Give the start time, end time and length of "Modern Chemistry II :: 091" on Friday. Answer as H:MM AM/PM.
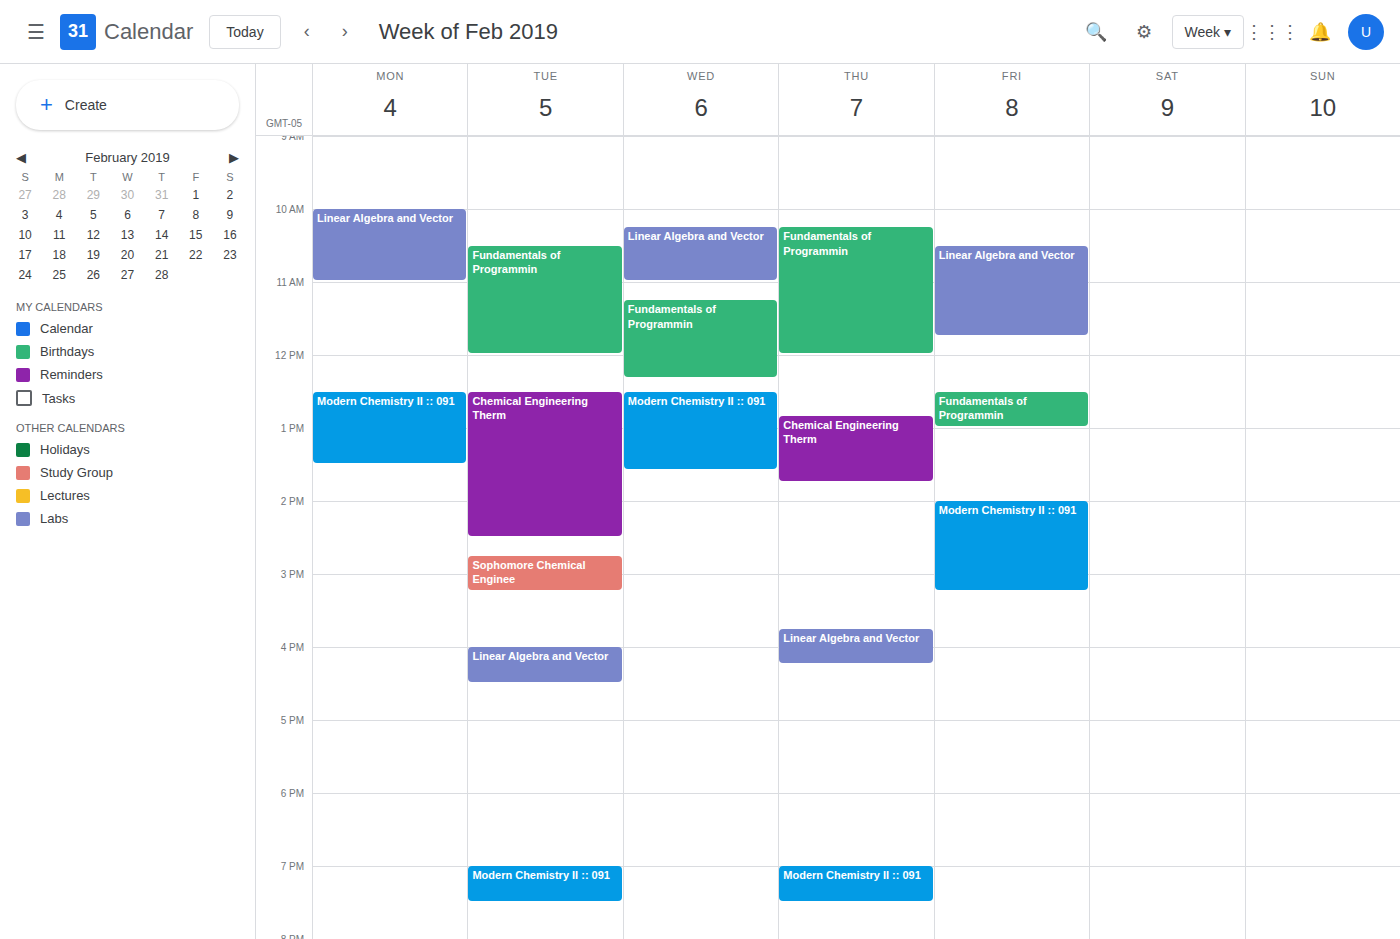
2:00 PM to 3:15 PM, 1 hour 15 minutes